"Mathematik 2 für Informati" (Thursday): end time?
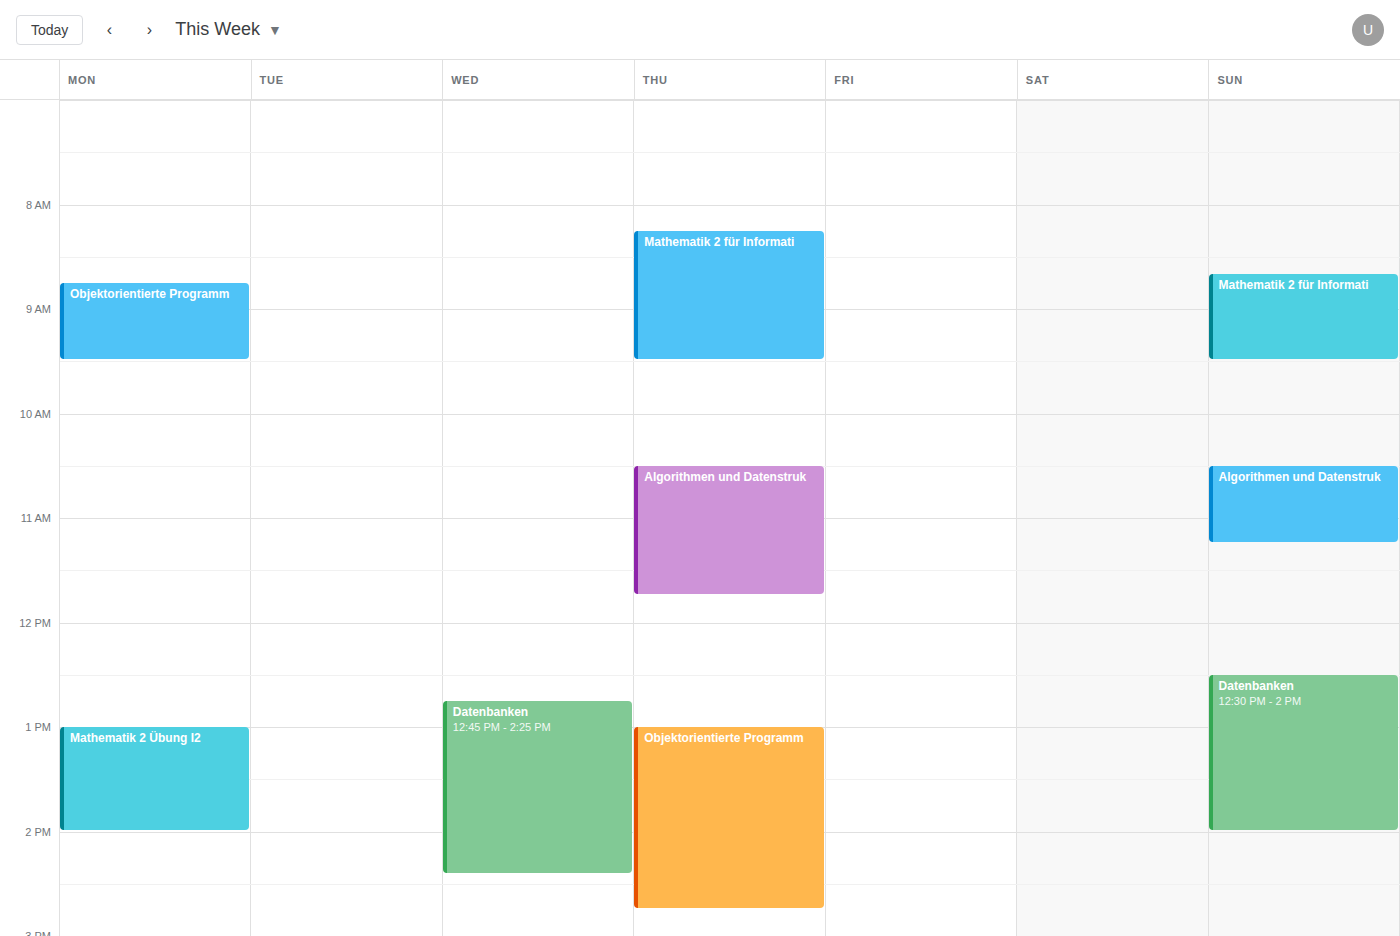
9:30 AM